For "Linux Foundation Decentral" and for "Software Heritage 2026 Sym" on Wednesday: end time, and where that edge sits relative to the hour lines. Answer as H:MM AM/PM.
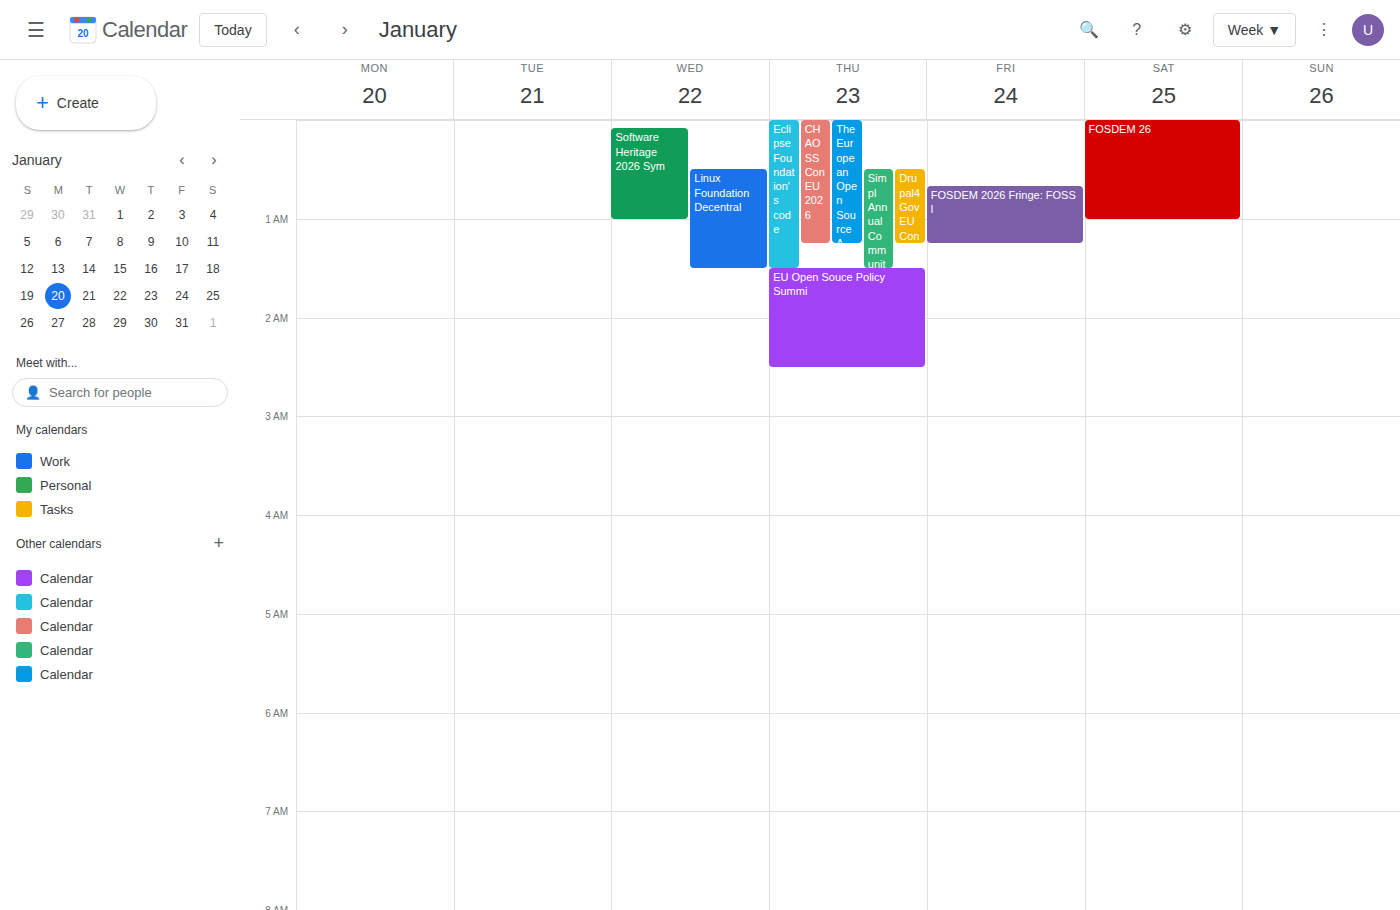
"Linux Foundation Decentral": 1:30 AM, halfway between the 1 AM and 2 AM lines. "Software Heritage 2026 Sym": 1:00 AM, exactly on the 1 AM line.